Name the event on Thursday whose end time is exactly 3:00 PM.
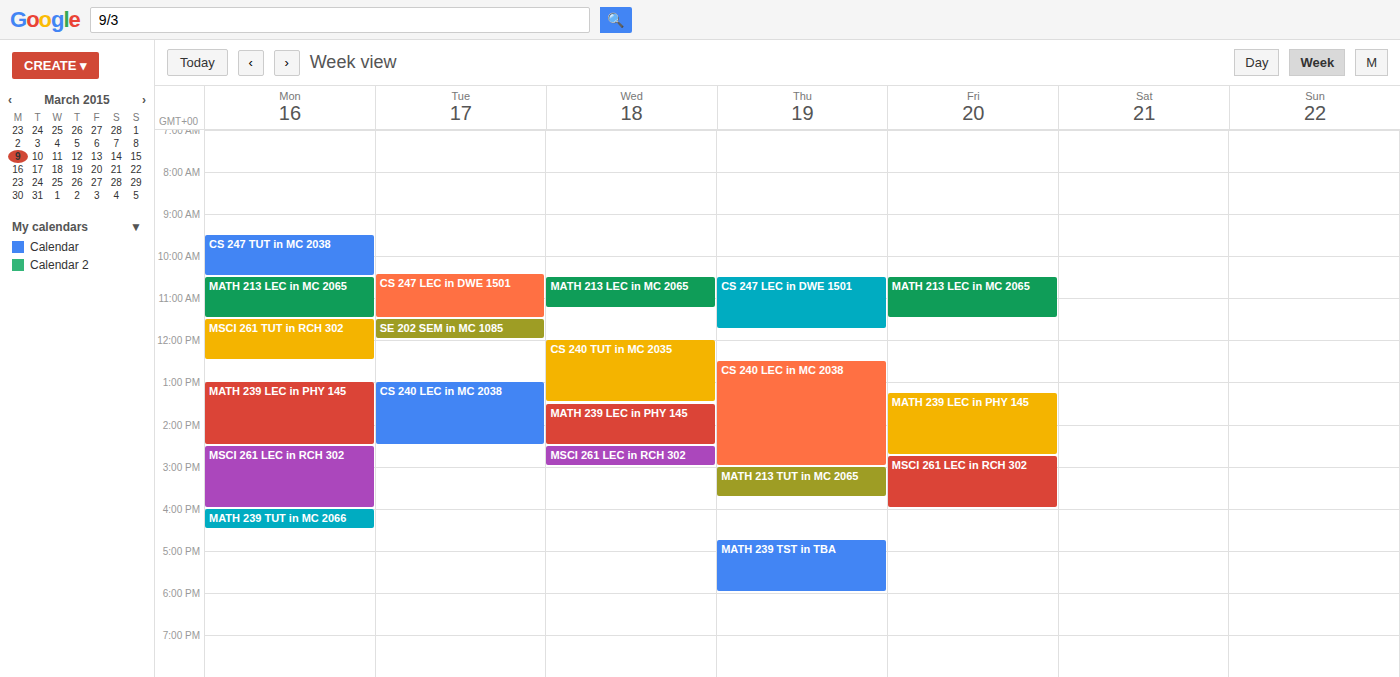
"CS 240 LEC in MC 2038"